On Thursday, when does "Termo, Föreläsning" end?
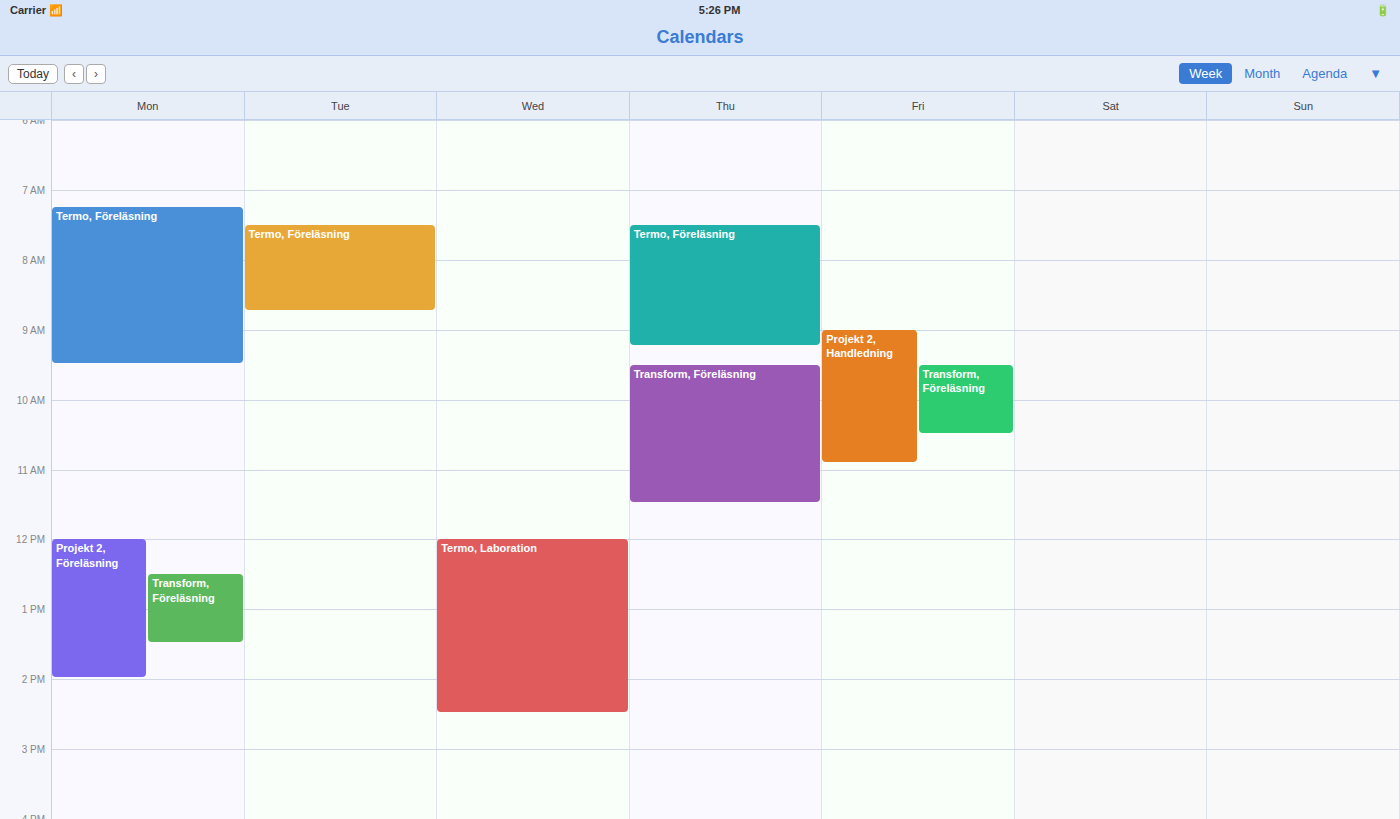
9:15 AM